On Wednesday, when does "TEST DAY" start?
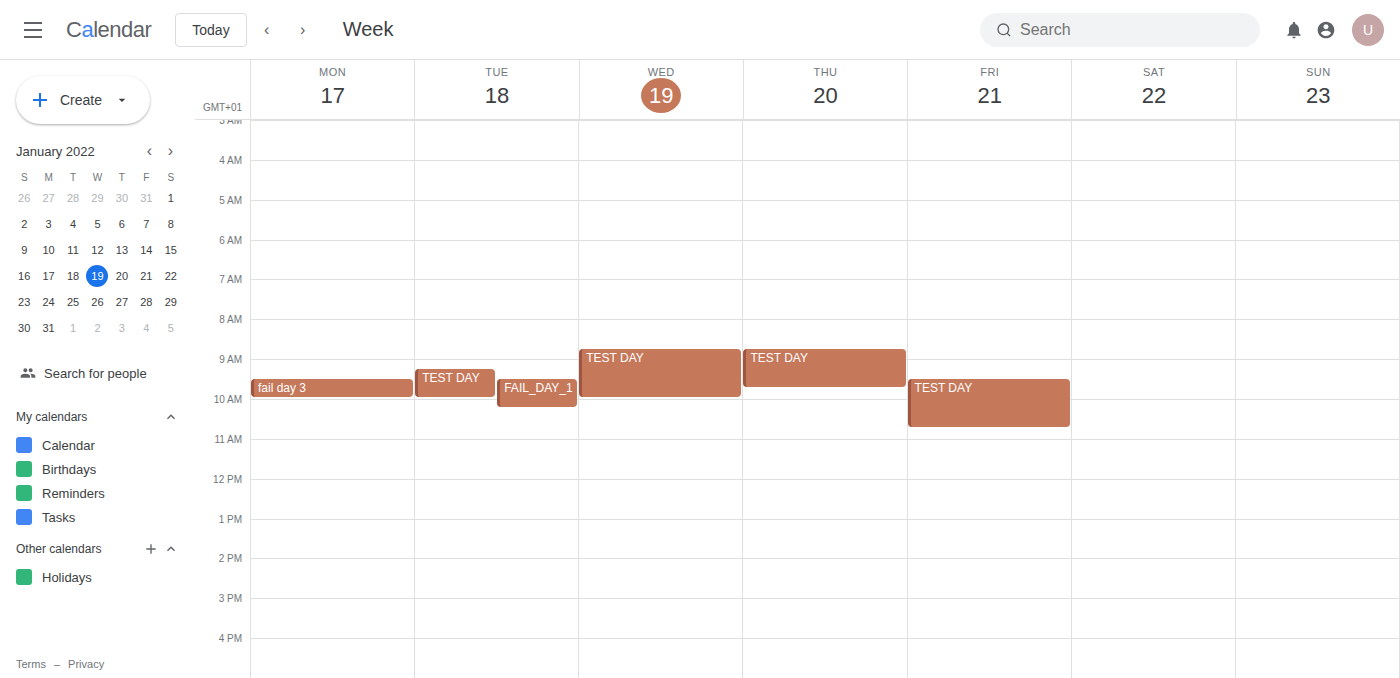
8:45 AM